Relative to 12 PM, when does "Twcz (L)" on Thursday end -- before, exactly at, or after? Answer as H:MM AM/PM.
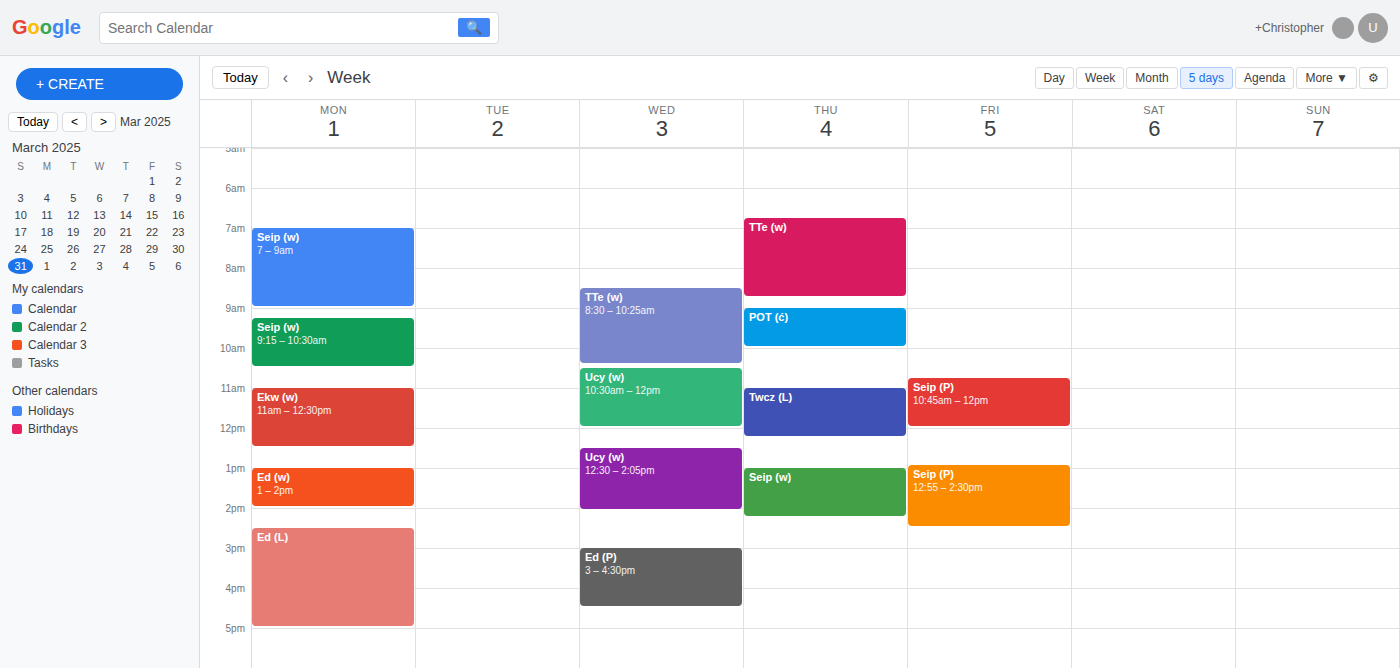
12:15 PM -- after 12 PM, 15 minutes below the 12 PM line.